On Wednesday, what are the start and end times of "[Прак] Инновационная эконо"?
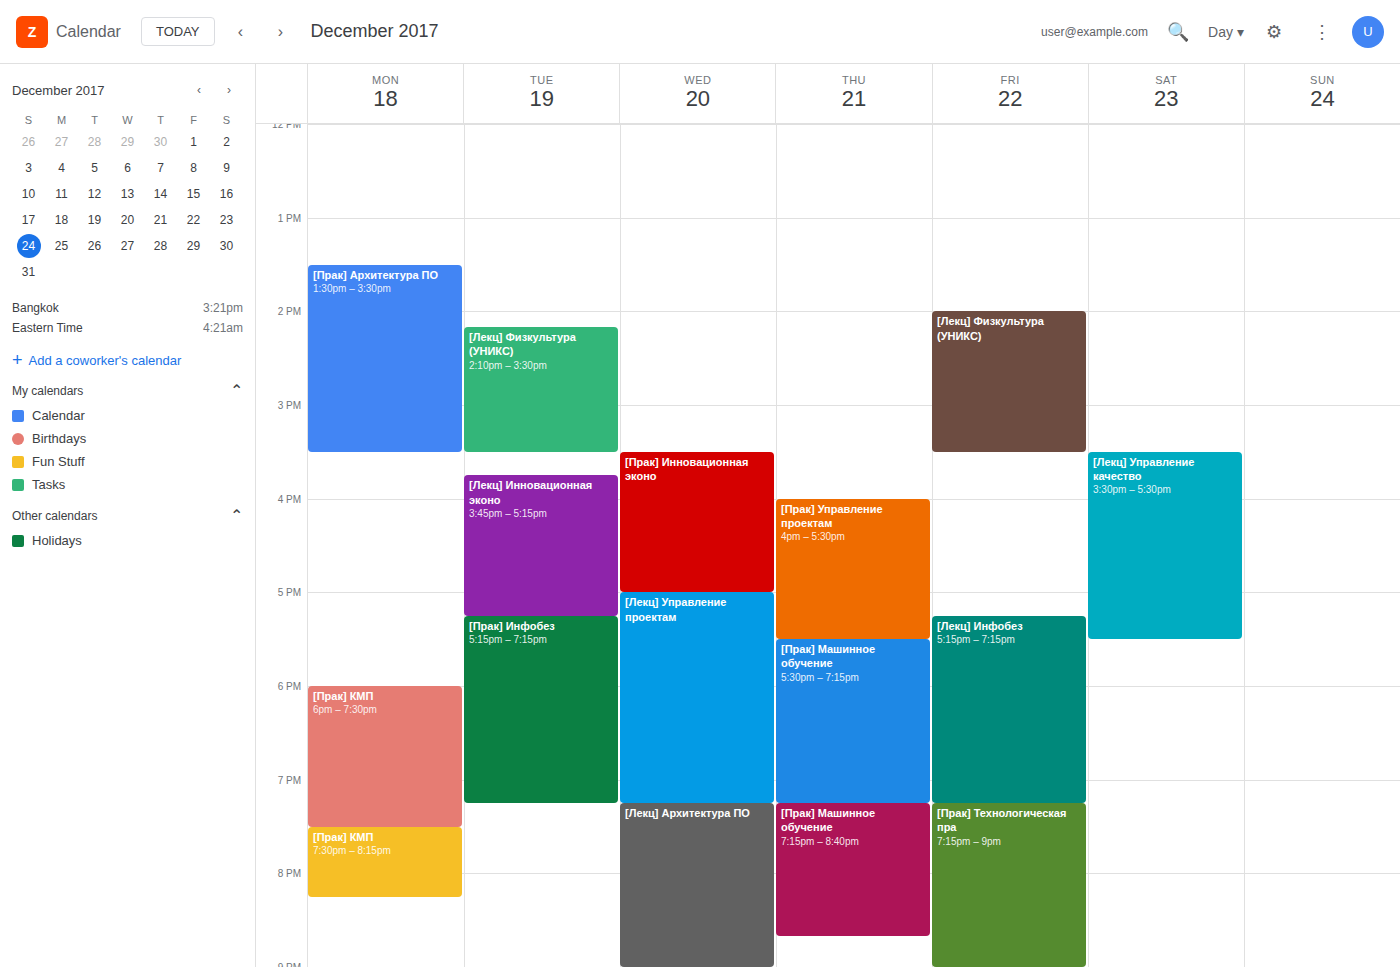
3:30 PM to 5:00 PM